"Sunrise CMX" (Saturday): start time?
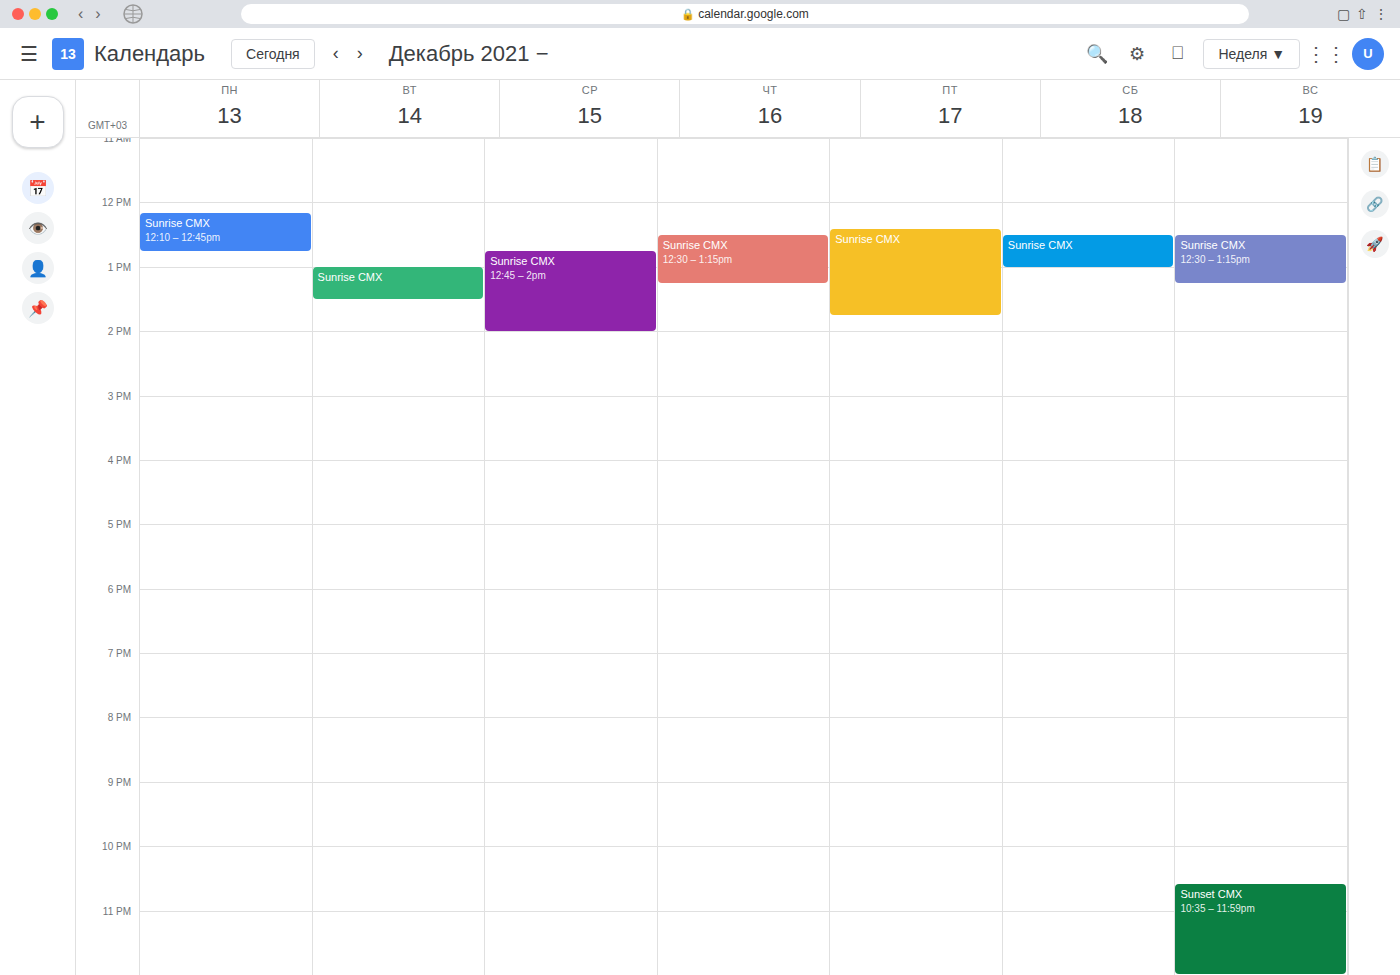
12:30 PM